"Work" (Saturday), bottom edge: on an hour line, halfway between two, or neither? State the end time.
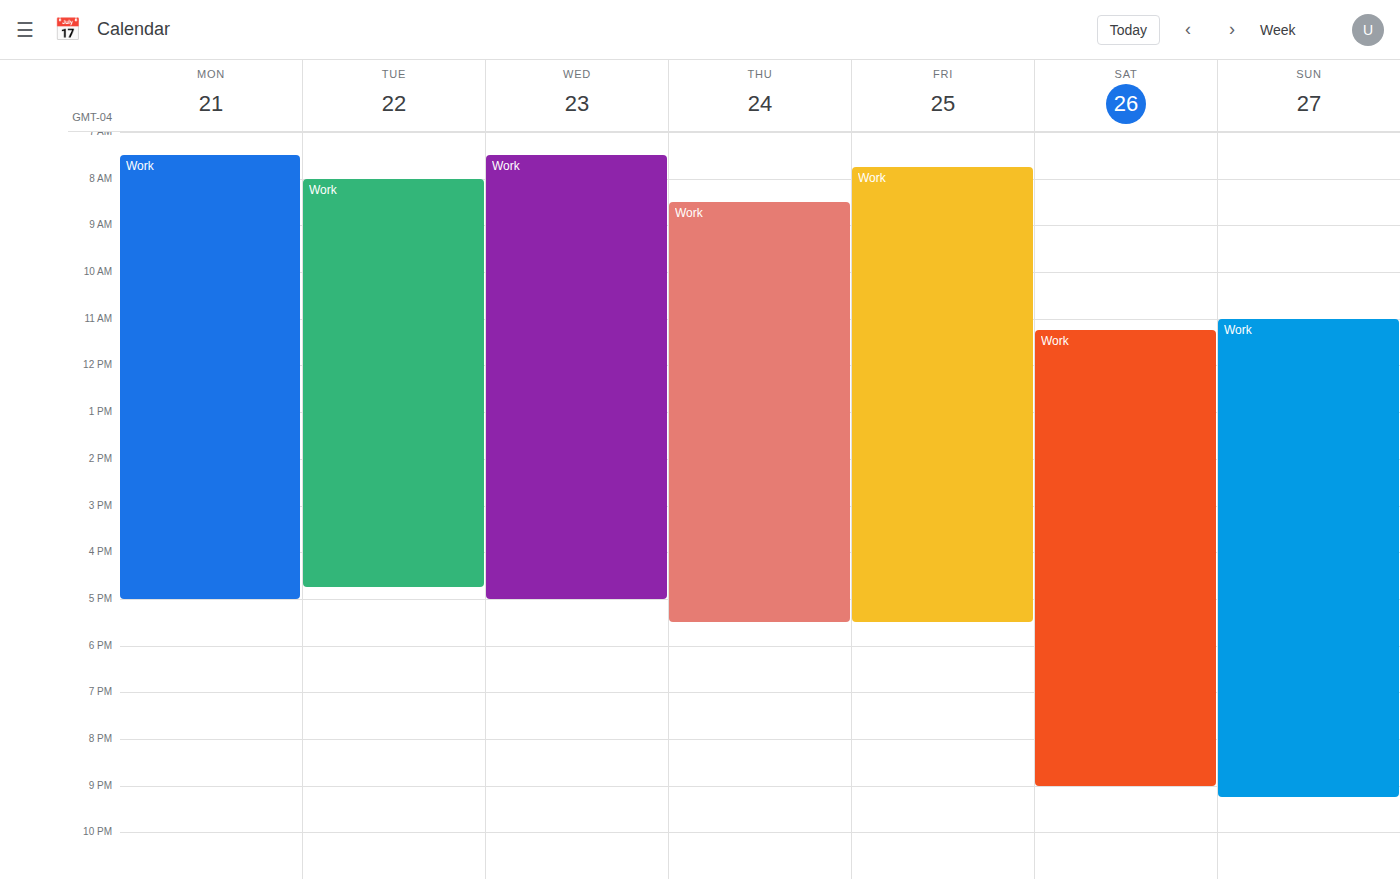
9:00 PM -- exactly on the 9 PM line.